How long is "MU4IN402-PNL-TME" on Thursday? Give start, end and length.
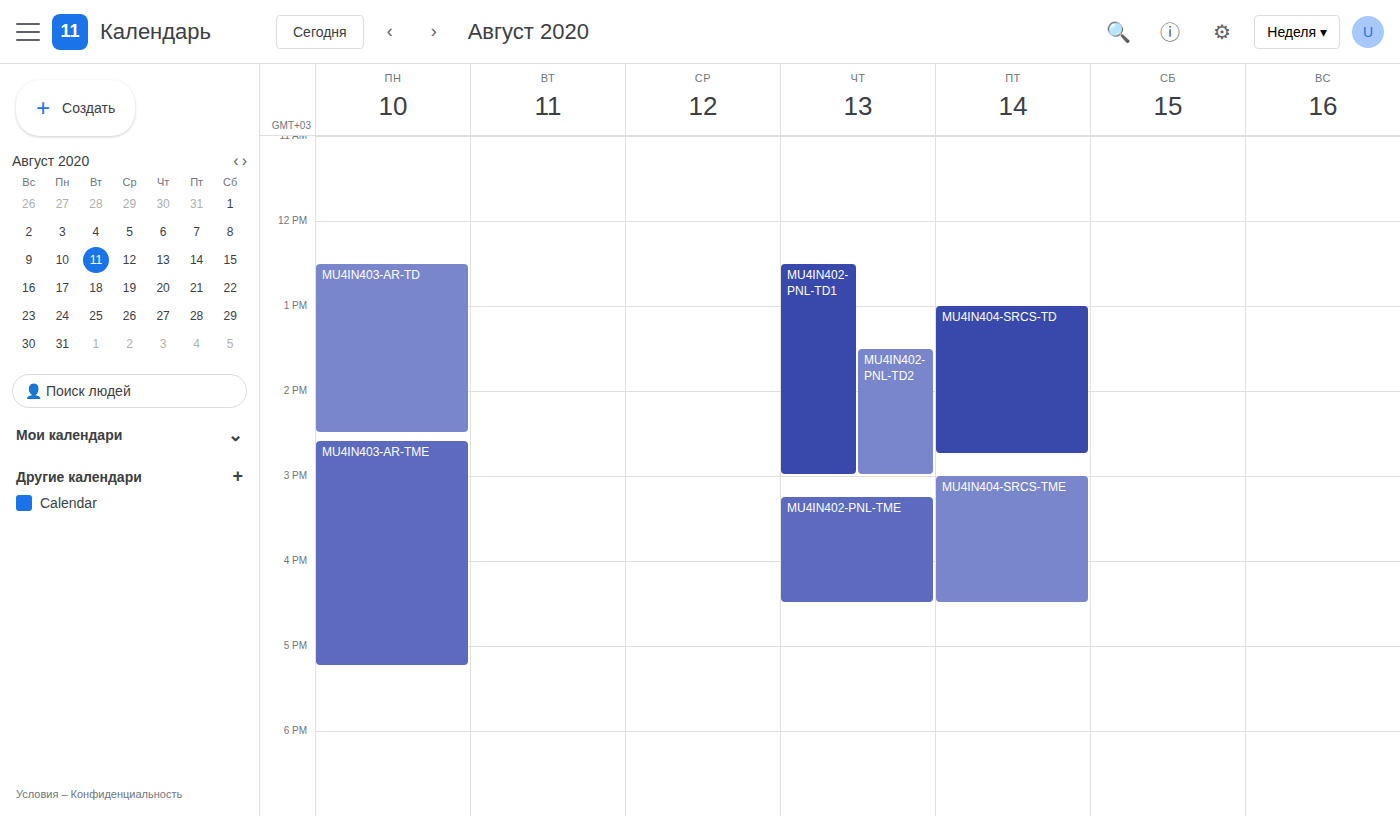
15:15 to 16:30, 1 hour 15 minutes